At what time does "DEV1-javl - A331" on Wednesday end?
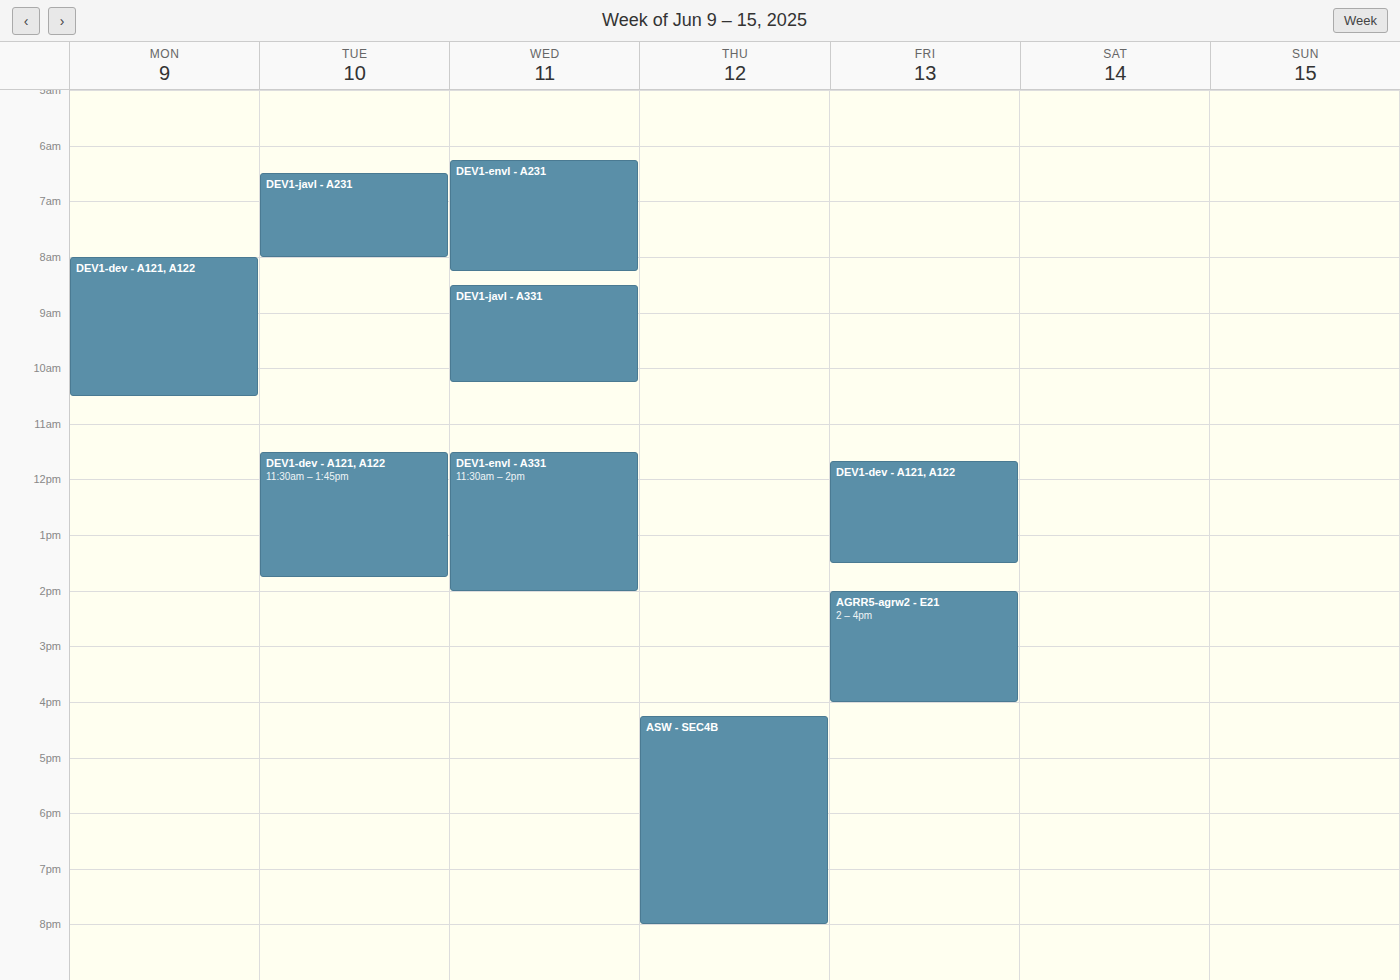
10:15 AM